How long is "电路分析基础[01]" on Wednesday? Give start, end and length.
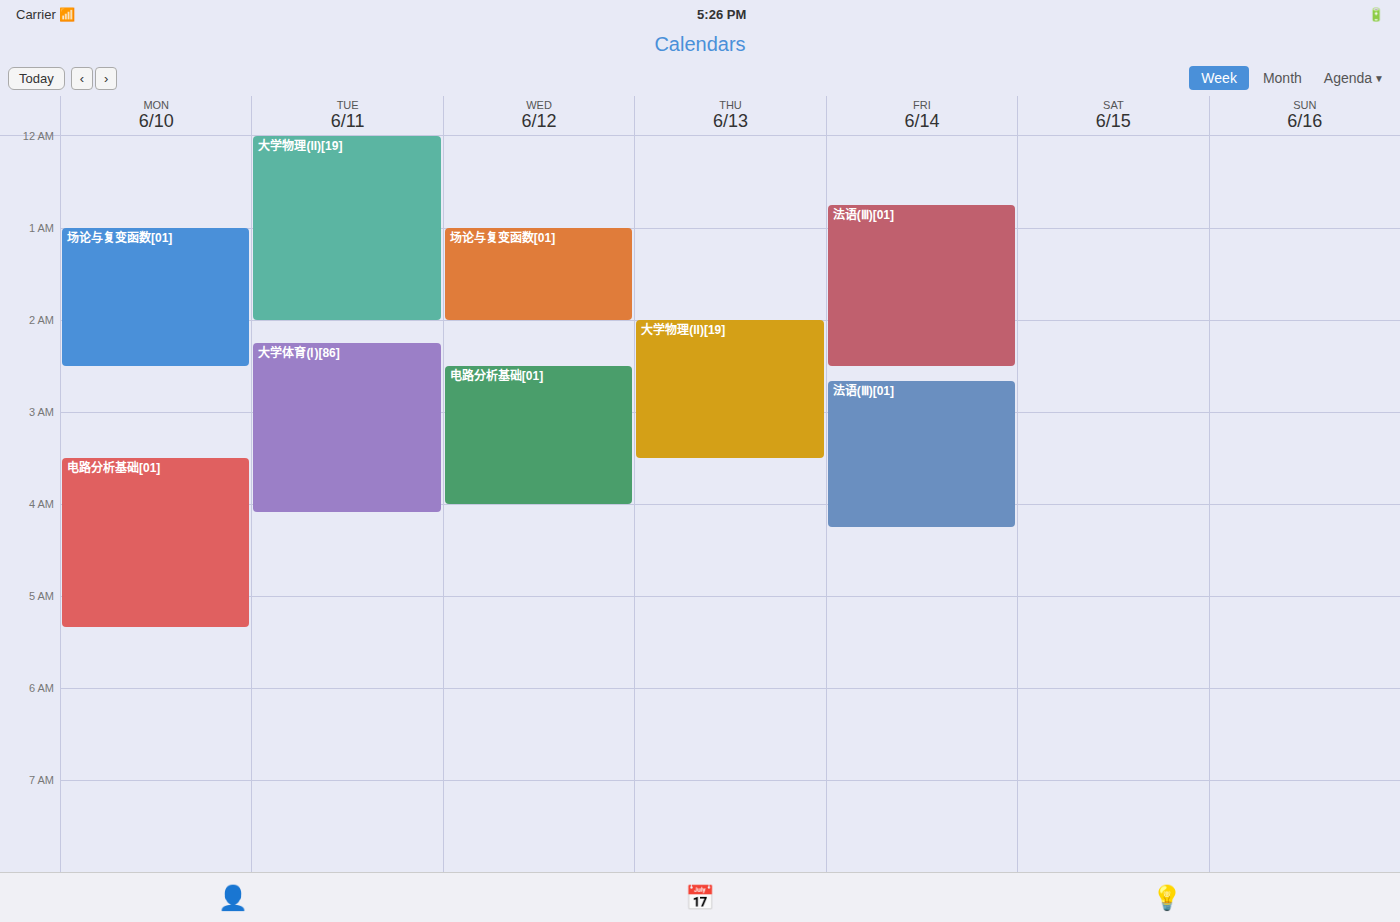
2:30 AM to 4:00 AM, 1 hour 30 minutes